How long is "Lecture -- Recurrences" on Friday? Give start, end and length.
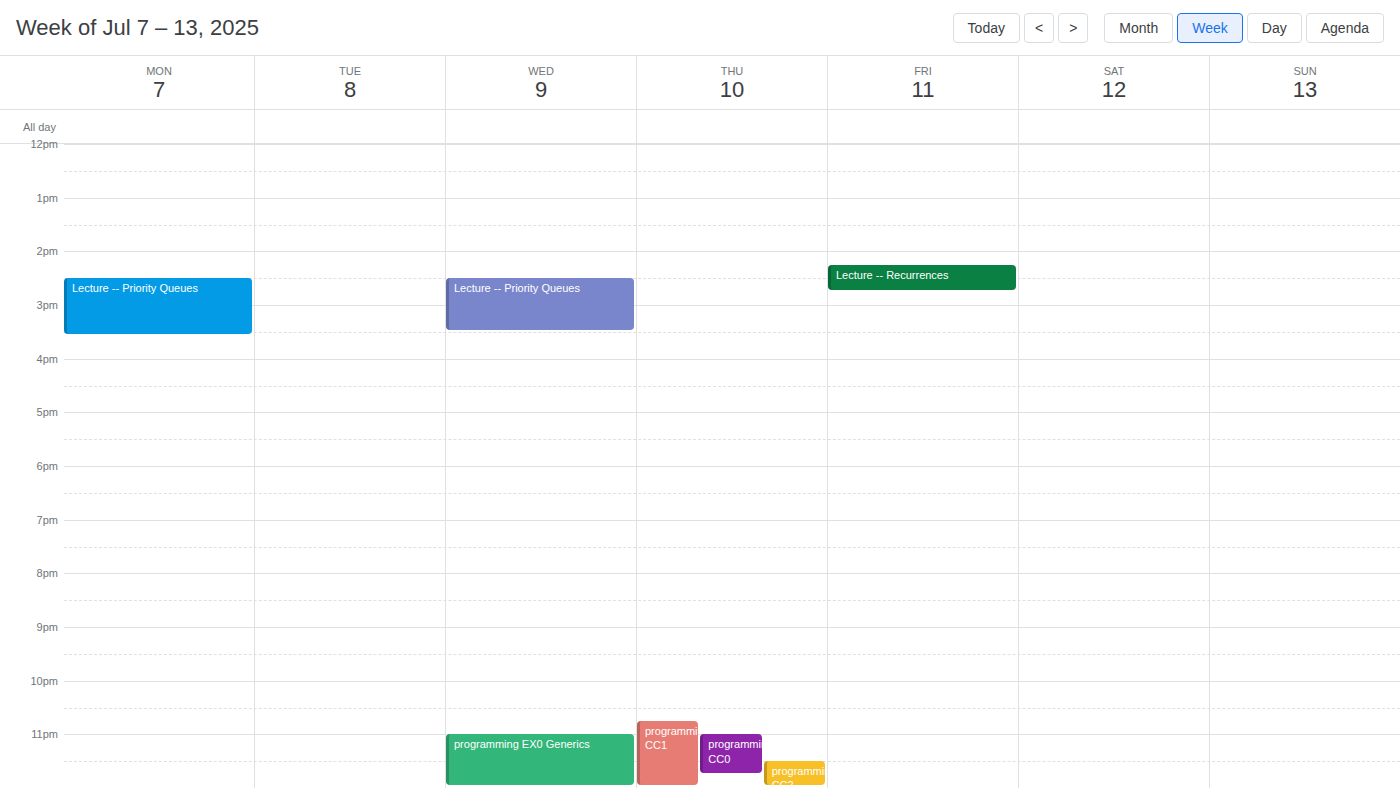
2:15 PM to 2:45 PM, 30 minutes